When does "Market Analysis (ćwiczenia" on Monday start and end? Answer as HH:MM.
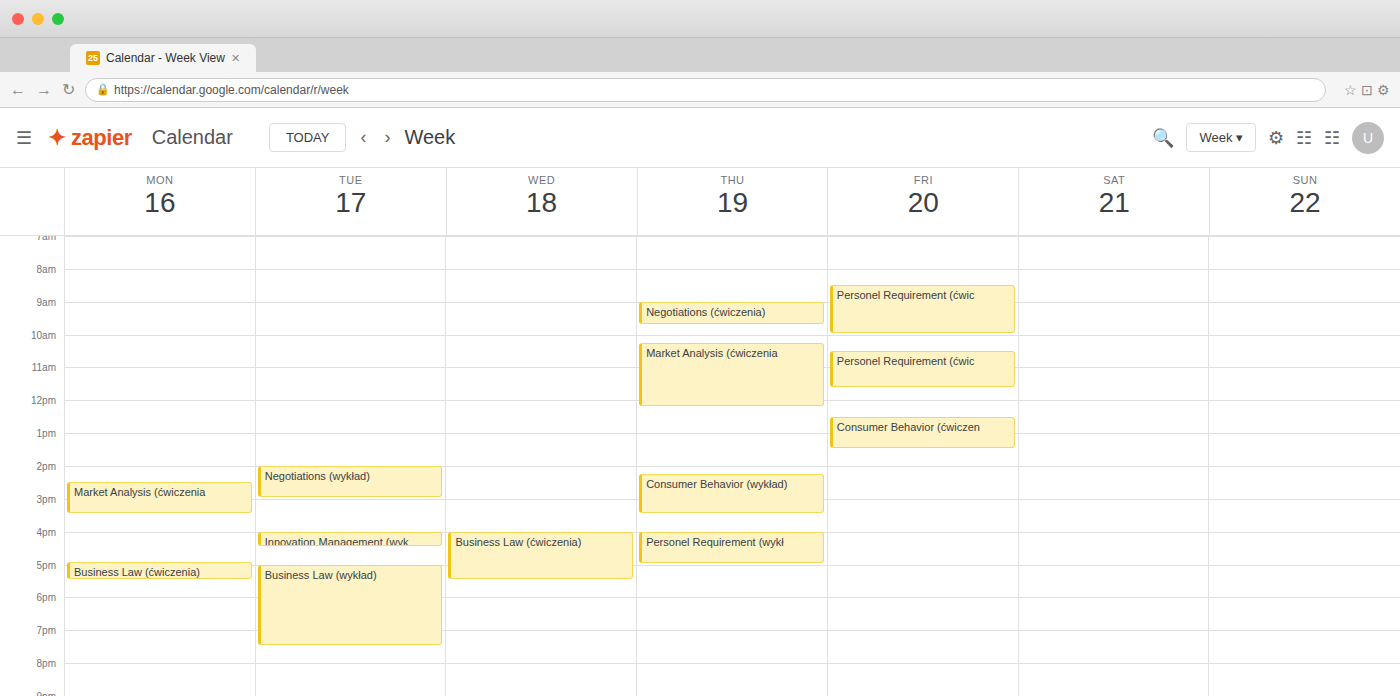
14:30 to 15:30